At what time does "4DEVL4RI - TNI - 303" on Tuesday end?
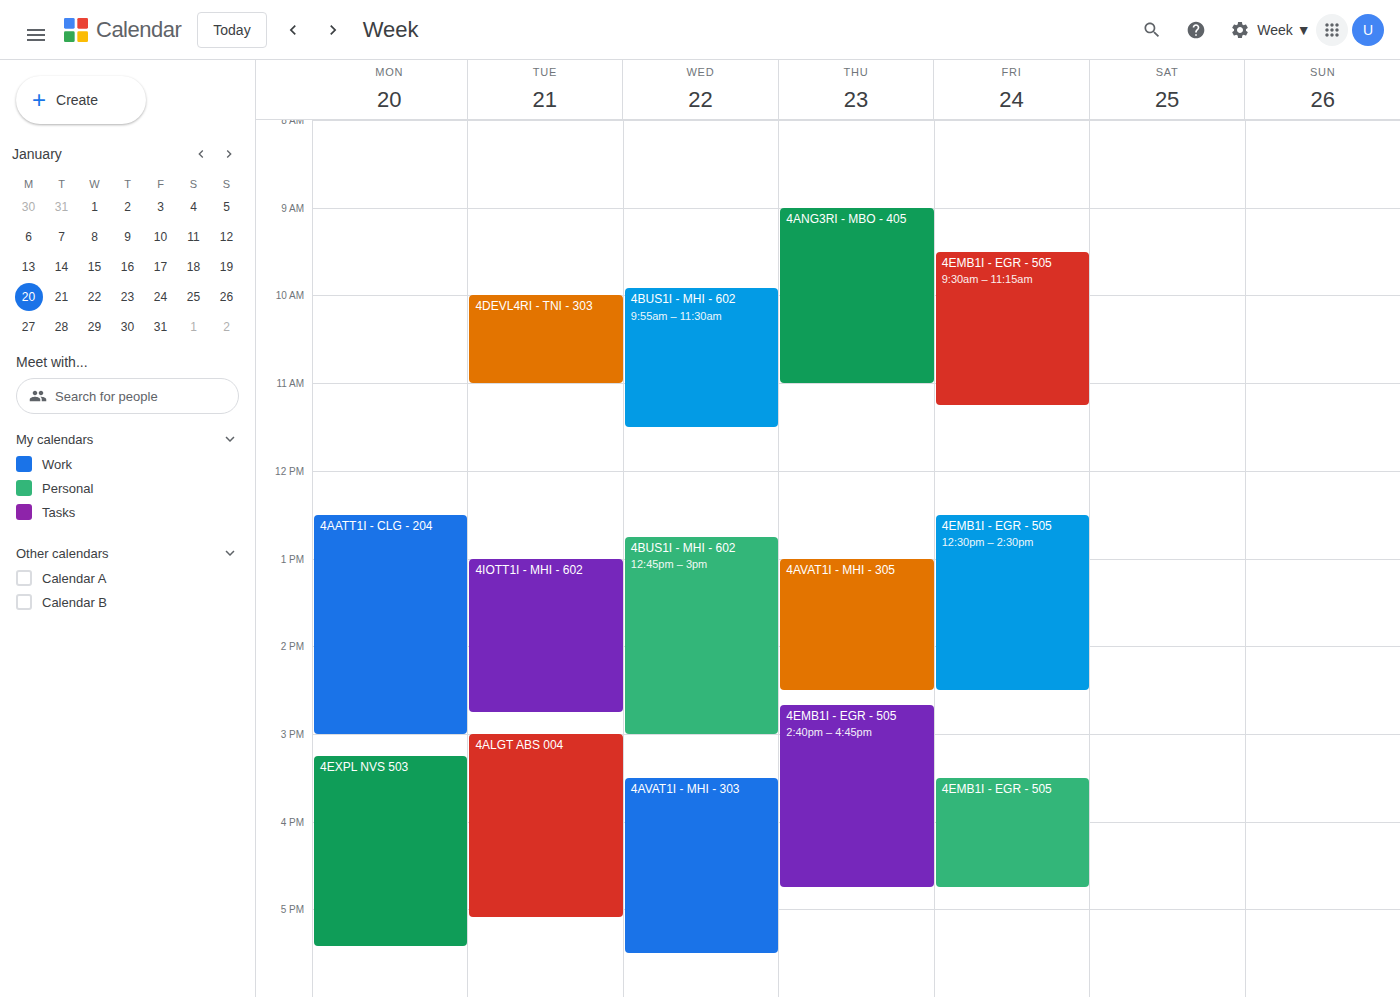
11:00 AM